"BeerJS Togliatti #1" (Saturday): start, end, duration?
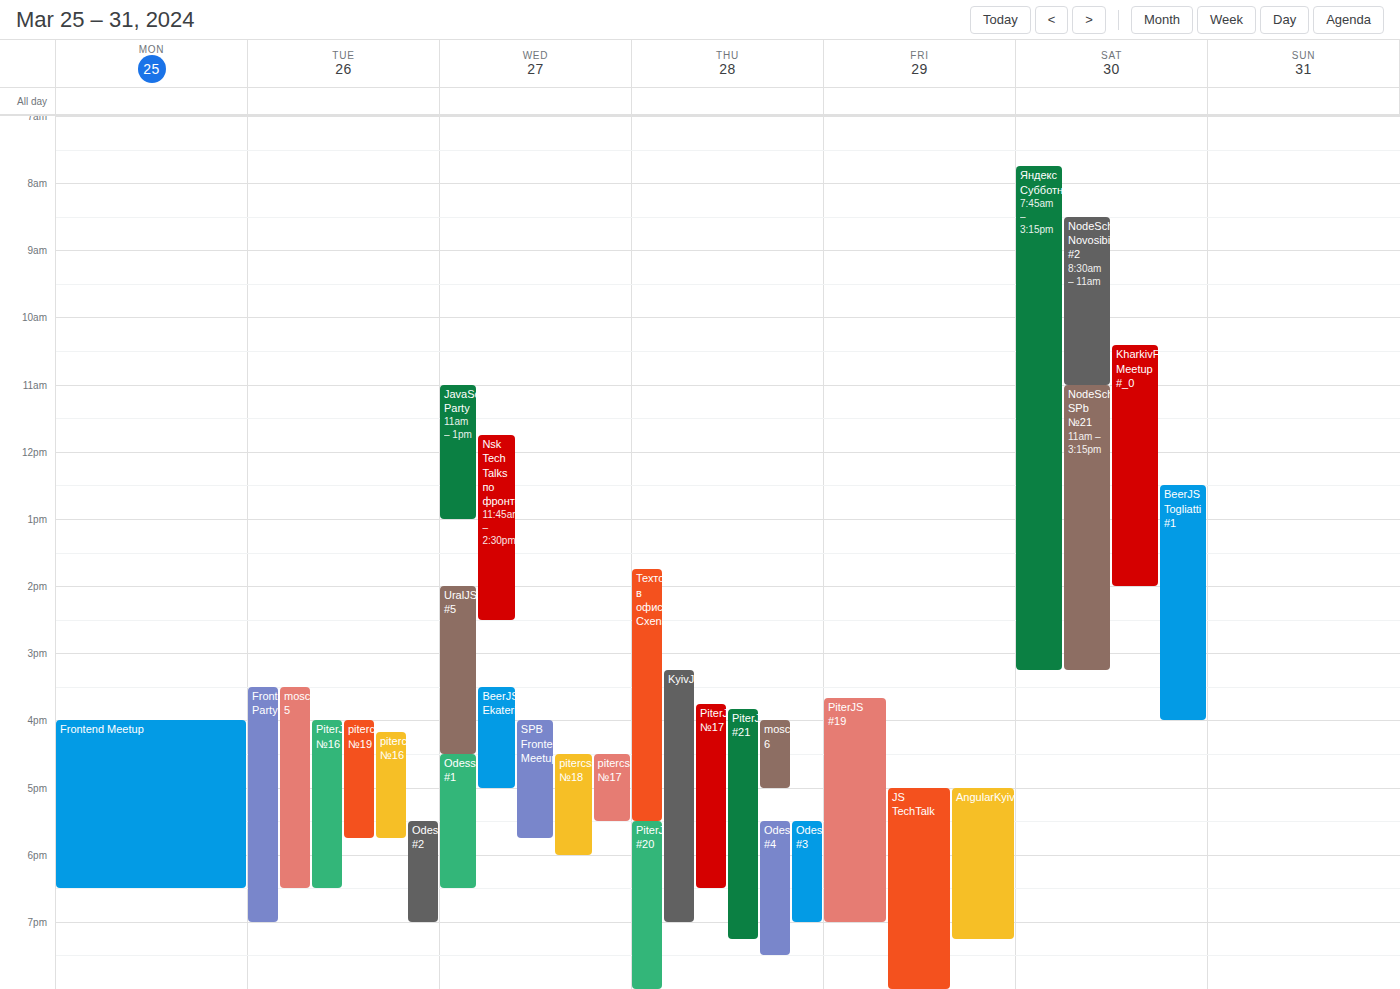
12:30 to 16:00, 3 hours 30 minutes